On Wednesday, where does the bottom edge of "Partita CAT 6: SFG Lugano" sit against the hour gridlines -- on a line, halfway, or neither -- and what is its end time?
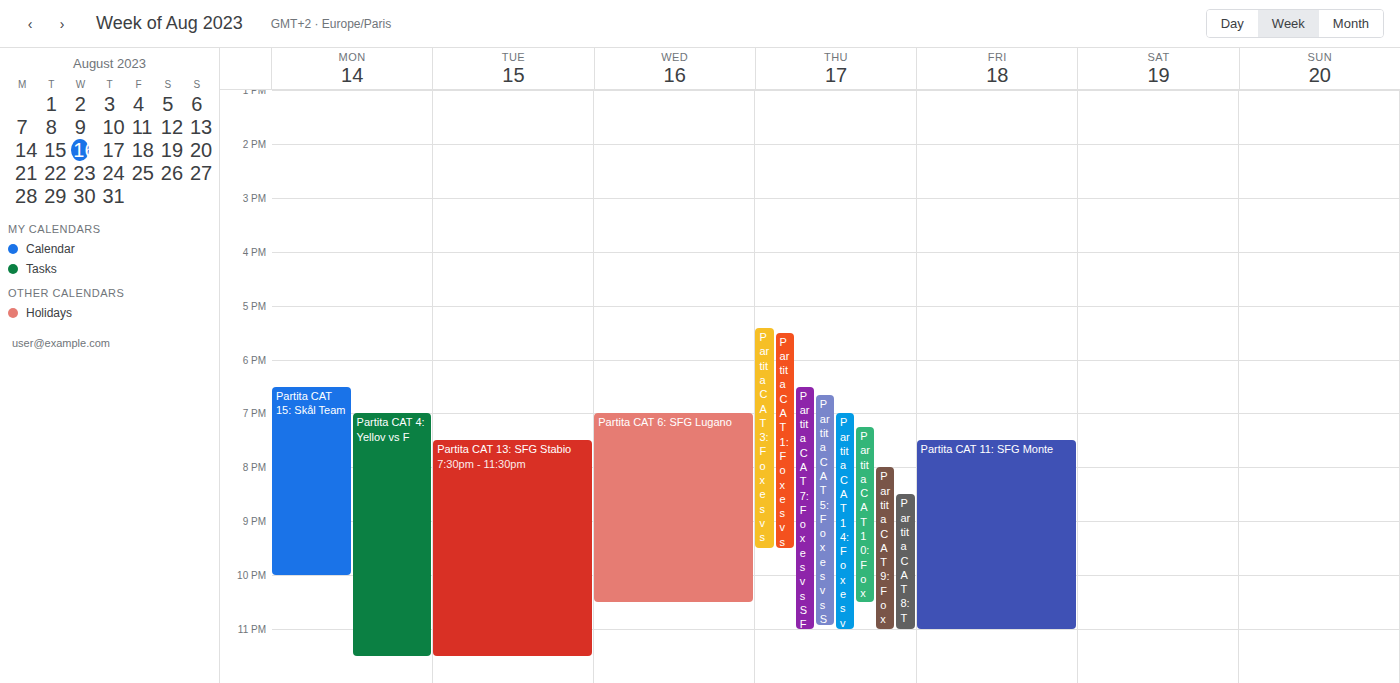
10:30 PM -- halfway between the 10 PM and 11 PM lines.